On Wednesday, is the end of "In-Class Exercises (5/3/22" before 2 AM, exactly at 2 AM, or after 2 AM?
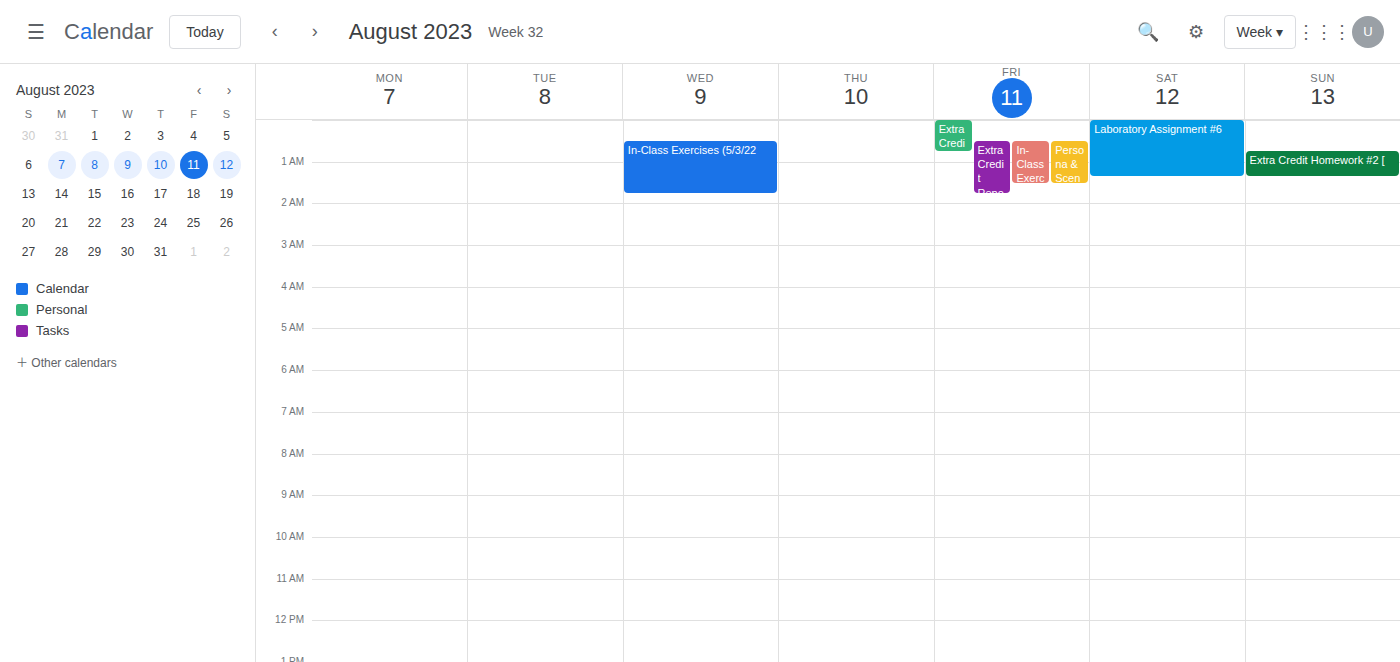
1:45 AM -- before 2 AM, 15 minutes above the 2 AM line.